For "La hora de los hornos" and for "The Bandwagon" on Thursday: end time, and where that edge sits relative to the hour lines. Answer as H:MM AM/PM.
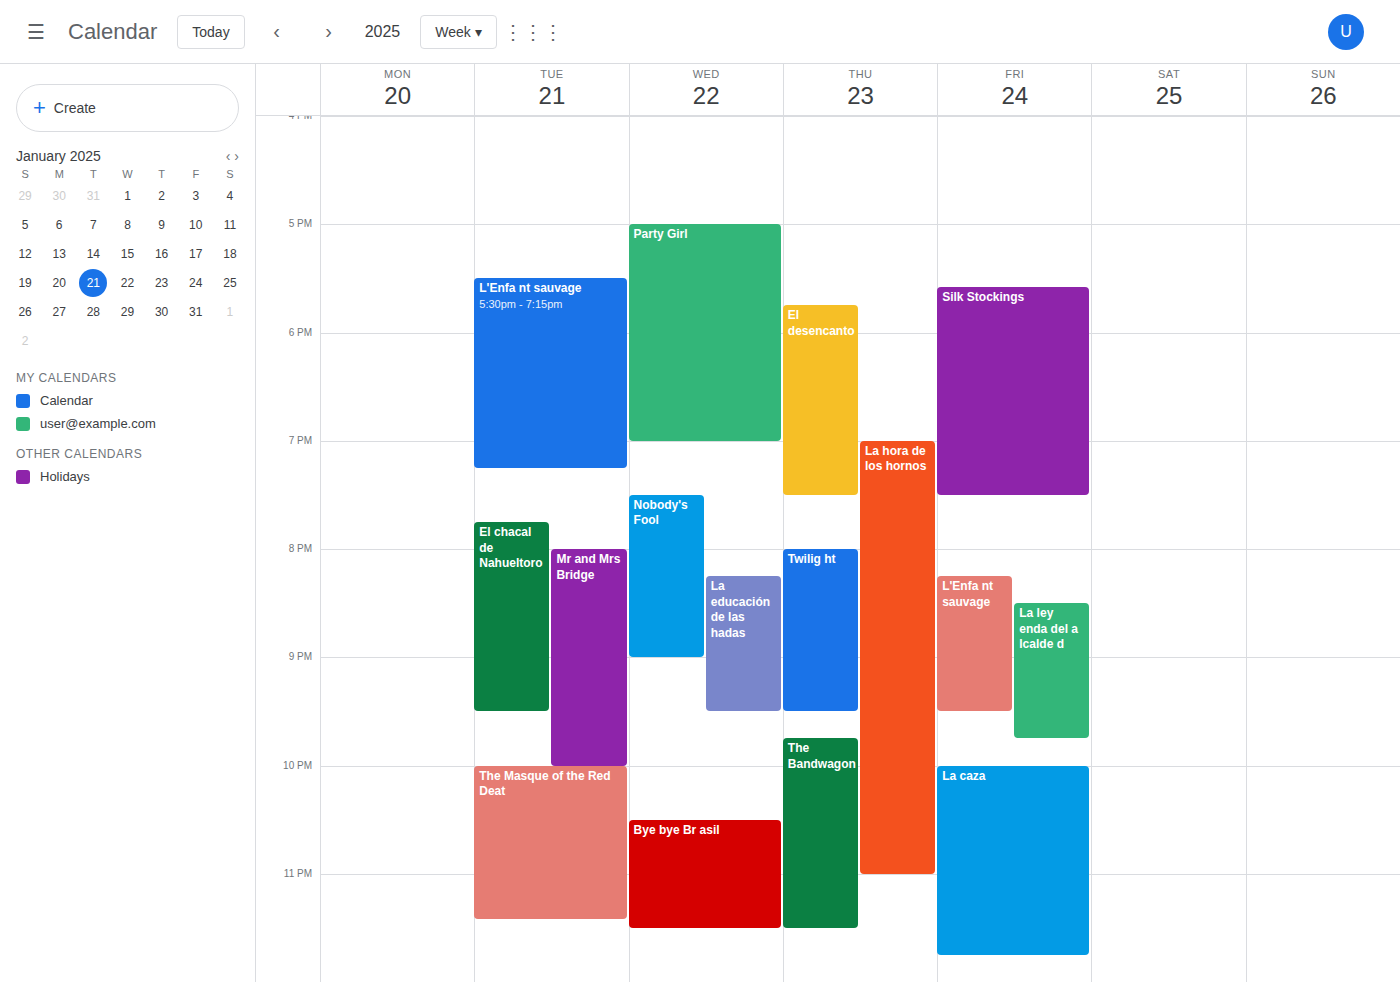
"La hora de los hornos": 11:00 PM, exactly on the 11 PM line. "The Bandwagon": 11:30 PM, halfway between the 11 PM and 12 AM lines.